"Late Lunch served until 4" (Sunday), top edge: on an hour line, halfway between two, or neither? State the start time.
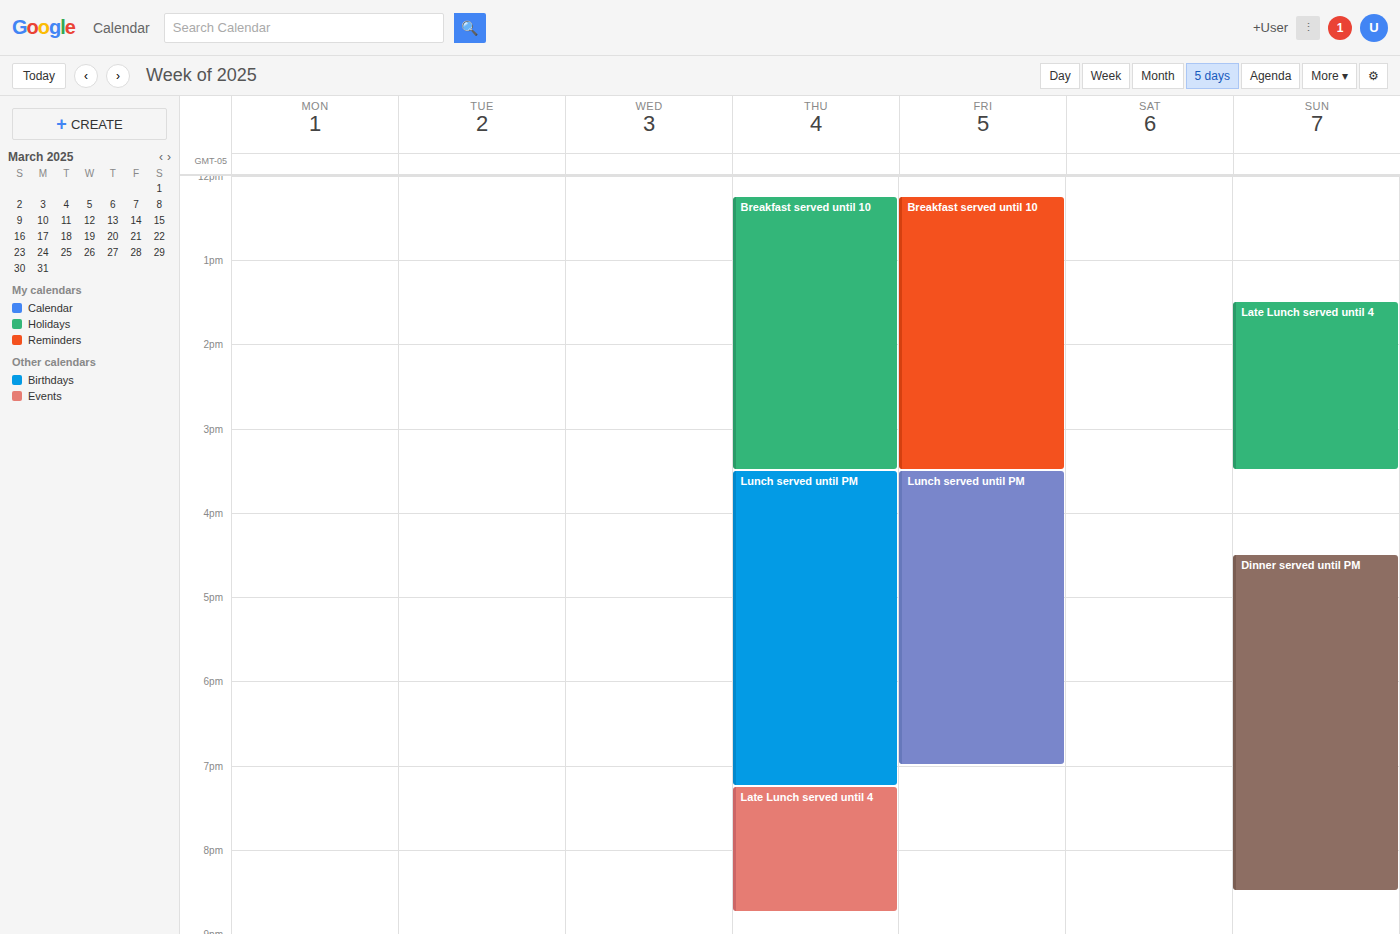
13:30 -- halfway between the 13:00 and 14:00 lines.